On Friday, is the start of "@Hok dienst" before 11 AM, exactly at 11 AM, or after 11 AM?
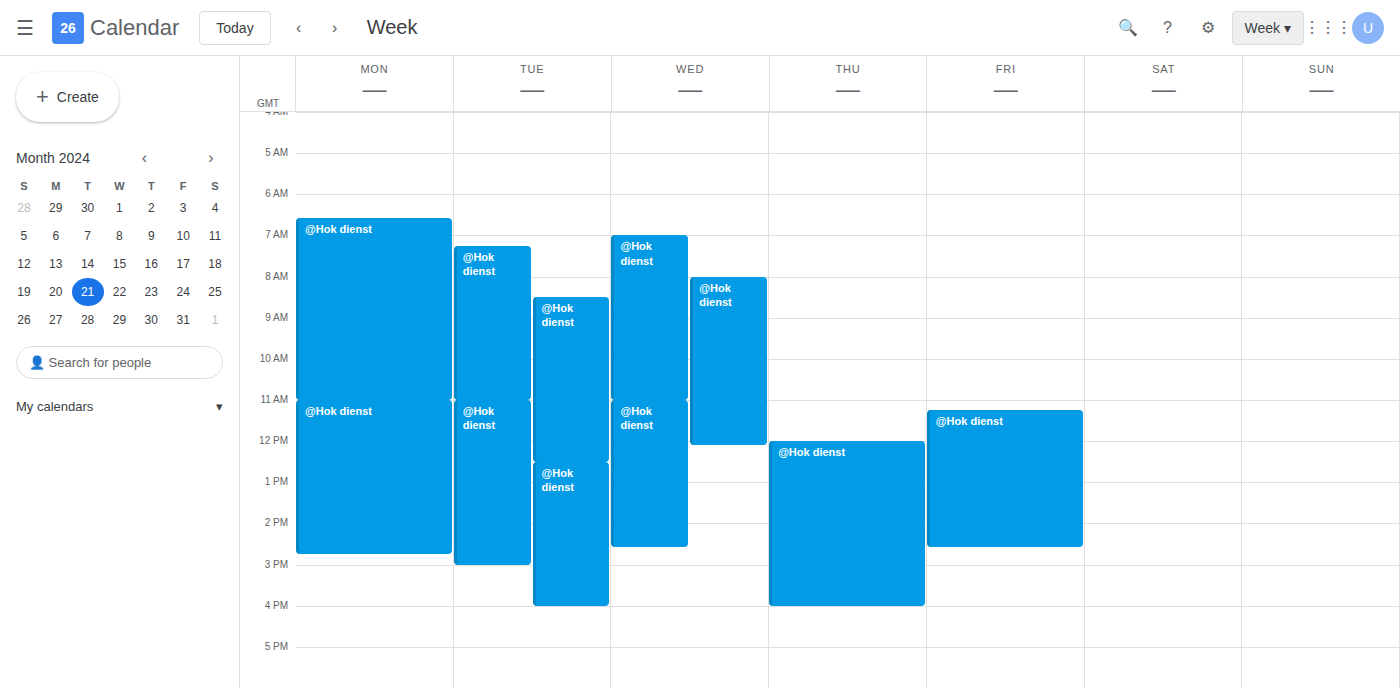
11:15 AM -- after 11 AM, 15 minutes below the 11 AM line.